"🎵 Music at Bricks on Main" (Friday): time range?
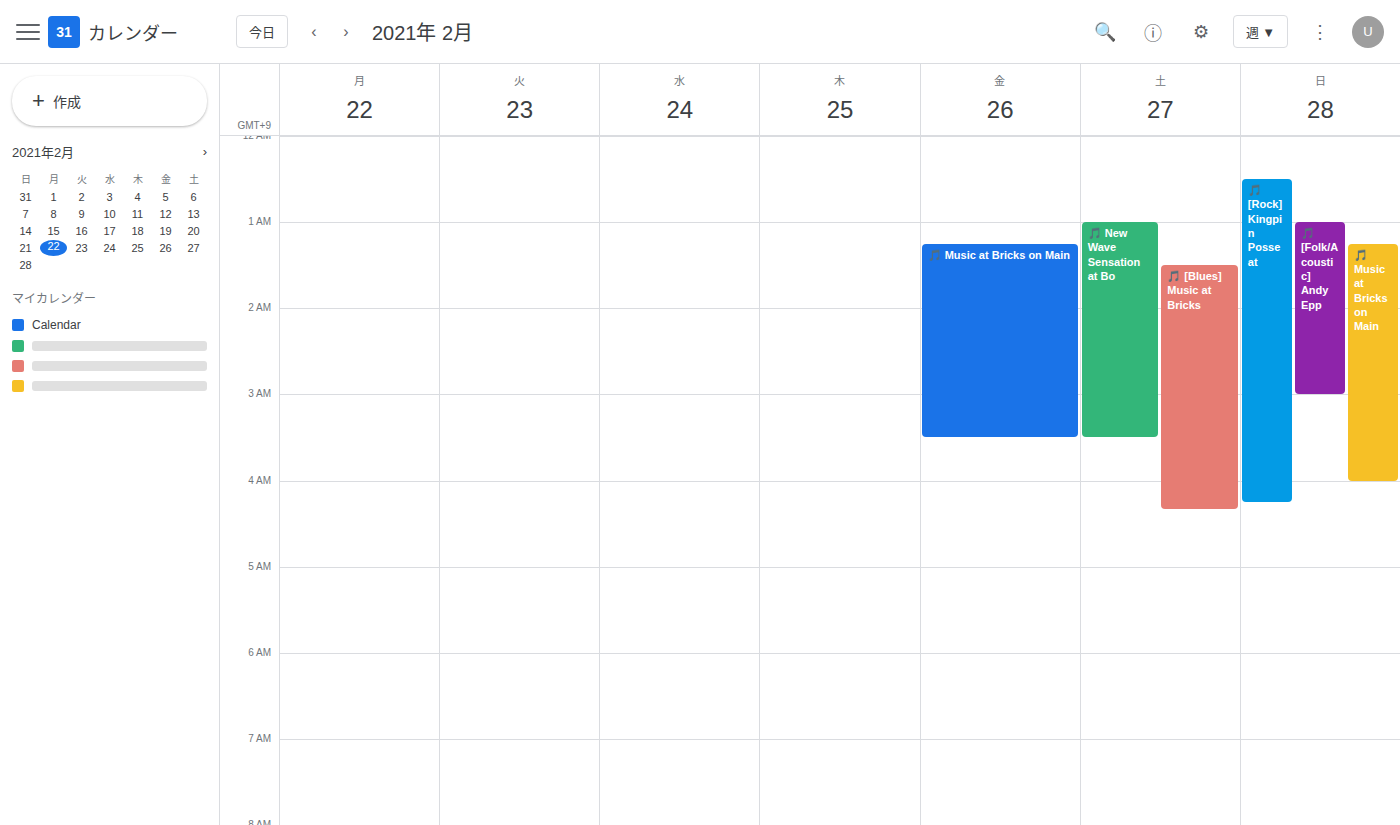
1:15 AM to 3:30 AM